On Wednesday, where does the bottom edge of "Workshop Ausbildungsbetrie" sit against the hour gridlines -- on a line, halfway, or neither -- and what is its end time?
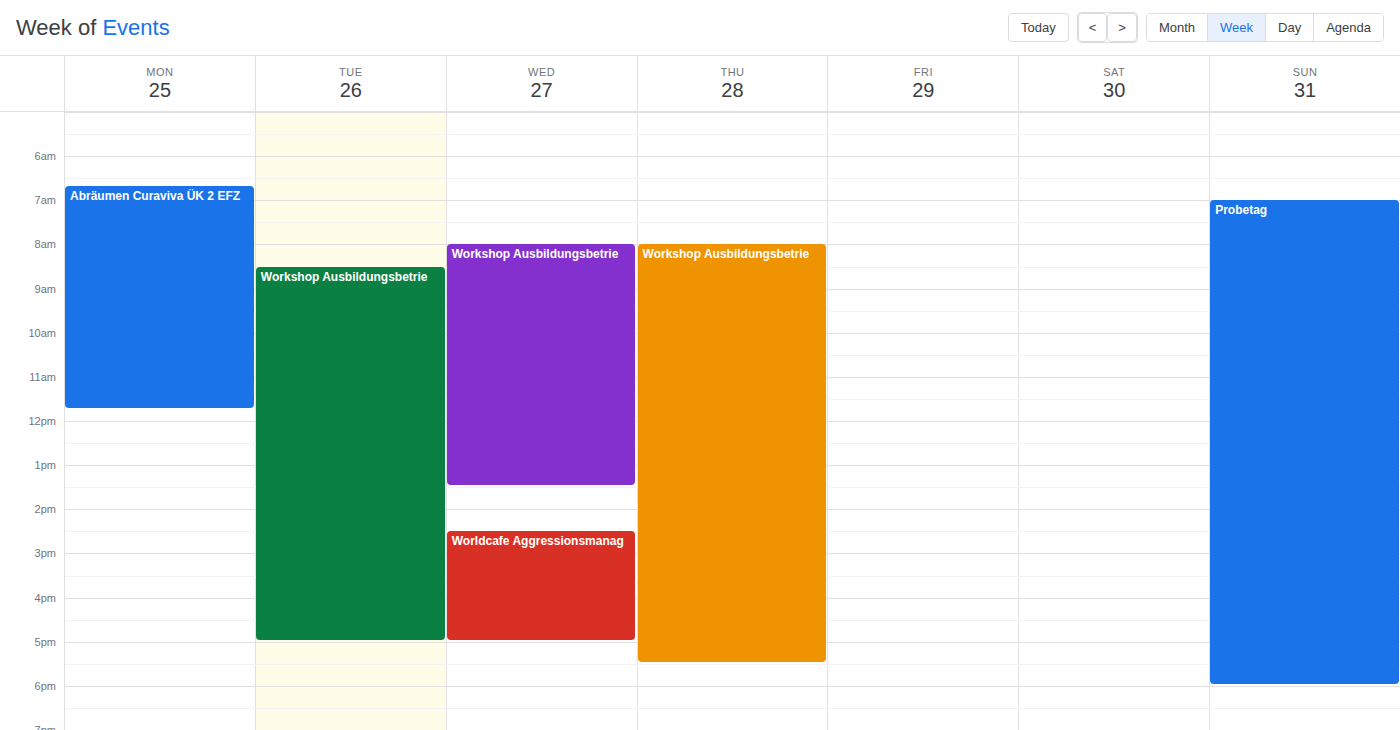
1:30 PM -- halfway between the 1 PM and 2 PM lines.